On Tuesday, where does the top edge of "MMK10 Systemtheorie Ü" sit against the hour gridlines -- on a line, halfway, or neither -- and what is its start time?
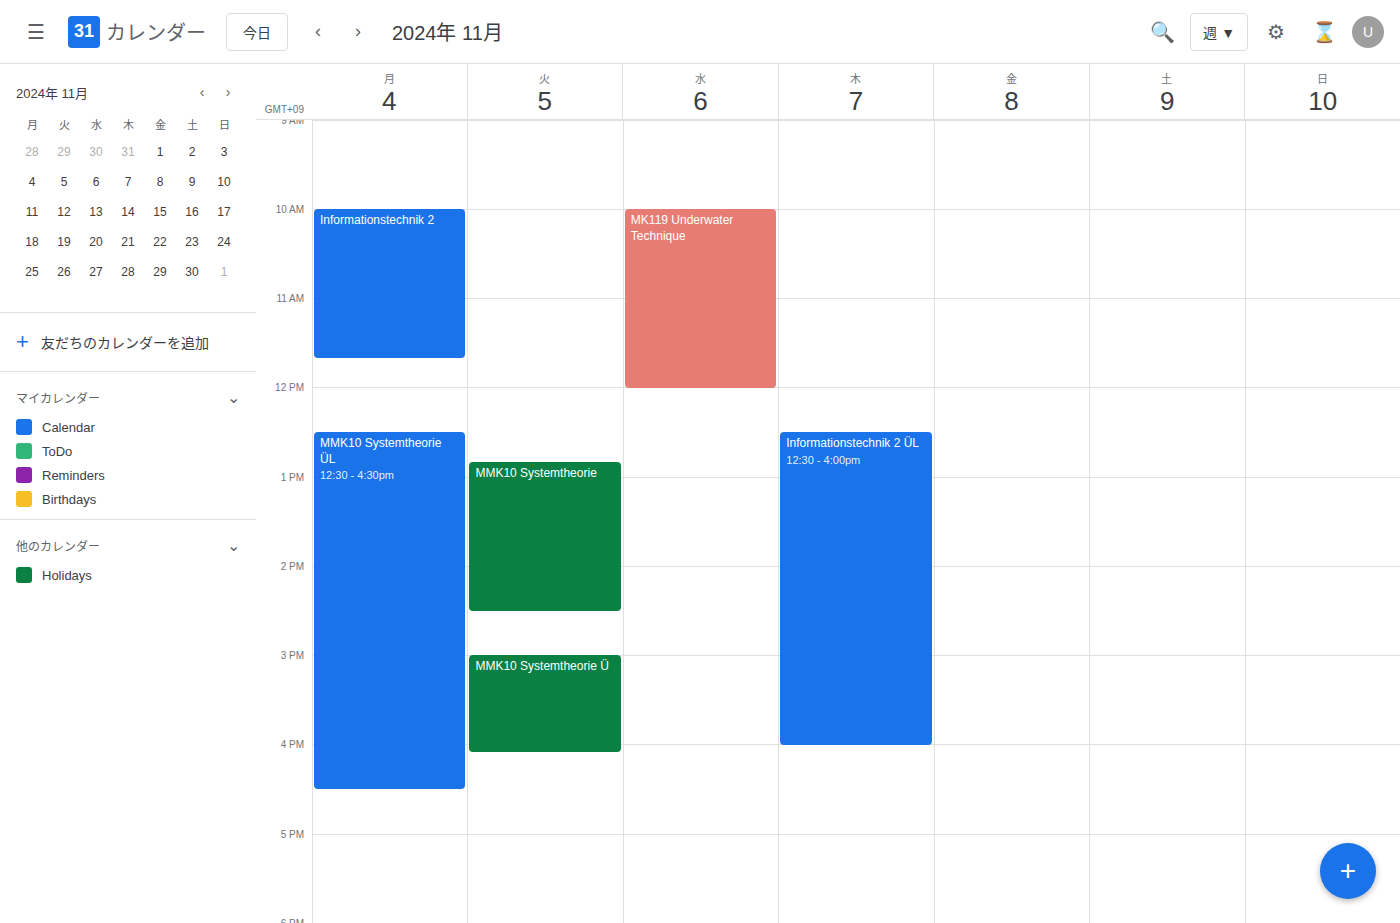
3:00 PM -- exactly on the 3 PM line.